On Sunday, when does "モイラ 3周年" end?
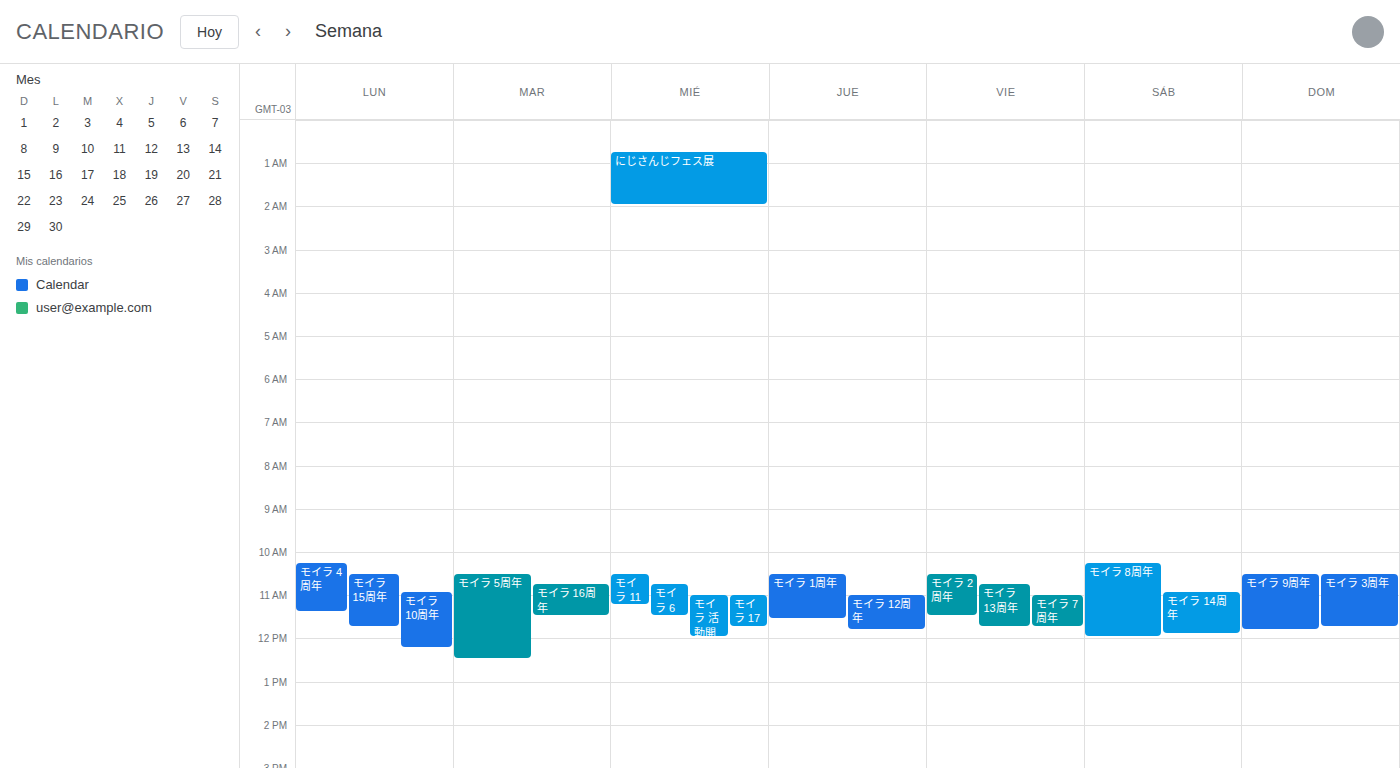
11:45 AM